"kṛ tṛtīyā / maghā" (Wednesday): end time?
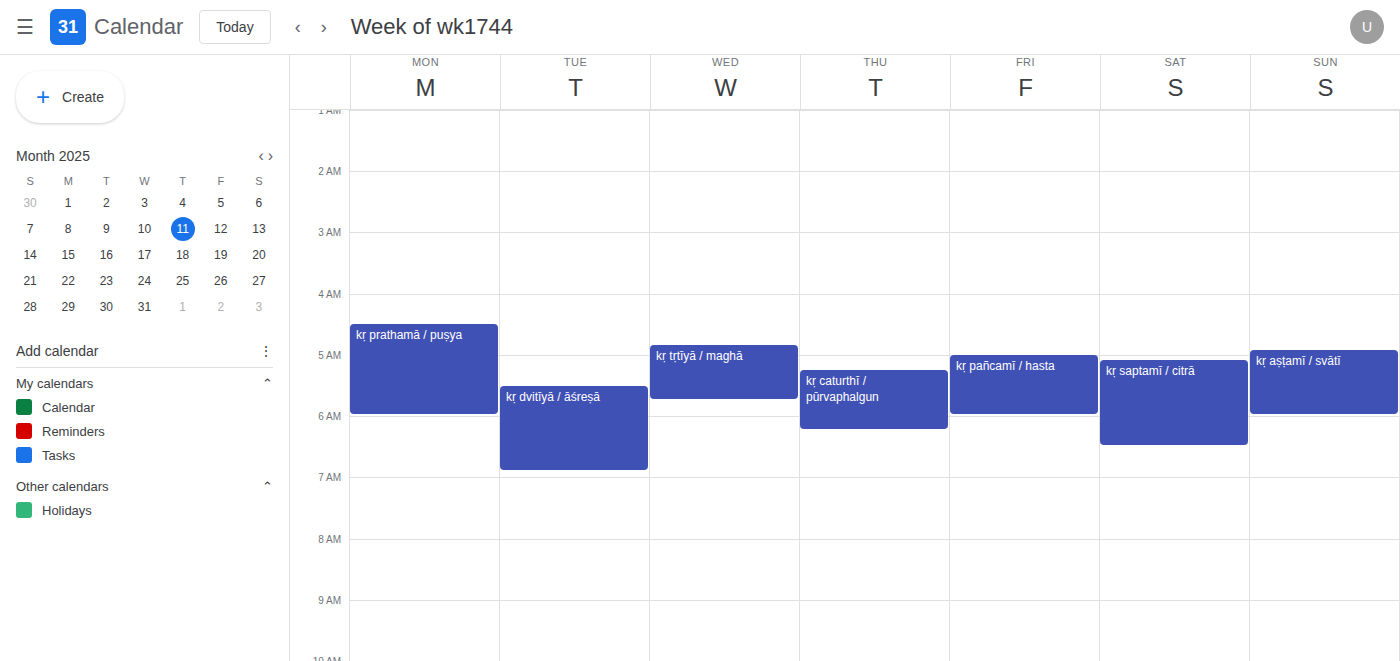
5:45 AM